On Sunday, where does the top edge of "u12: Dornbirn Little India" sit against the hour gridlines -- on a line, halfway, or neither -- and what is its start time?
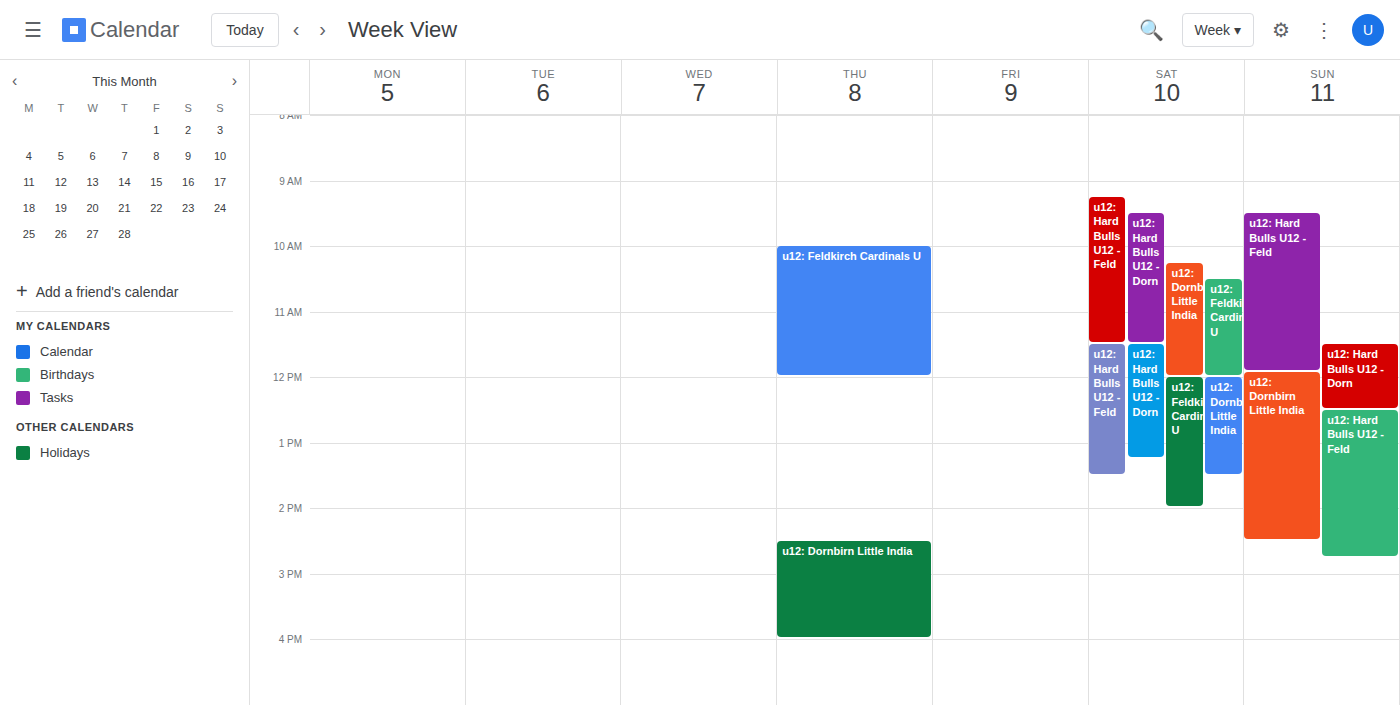
11:55 AM -- neither: 55 minutes below the 11 AM line and 5 minutes above the 12 PM line.